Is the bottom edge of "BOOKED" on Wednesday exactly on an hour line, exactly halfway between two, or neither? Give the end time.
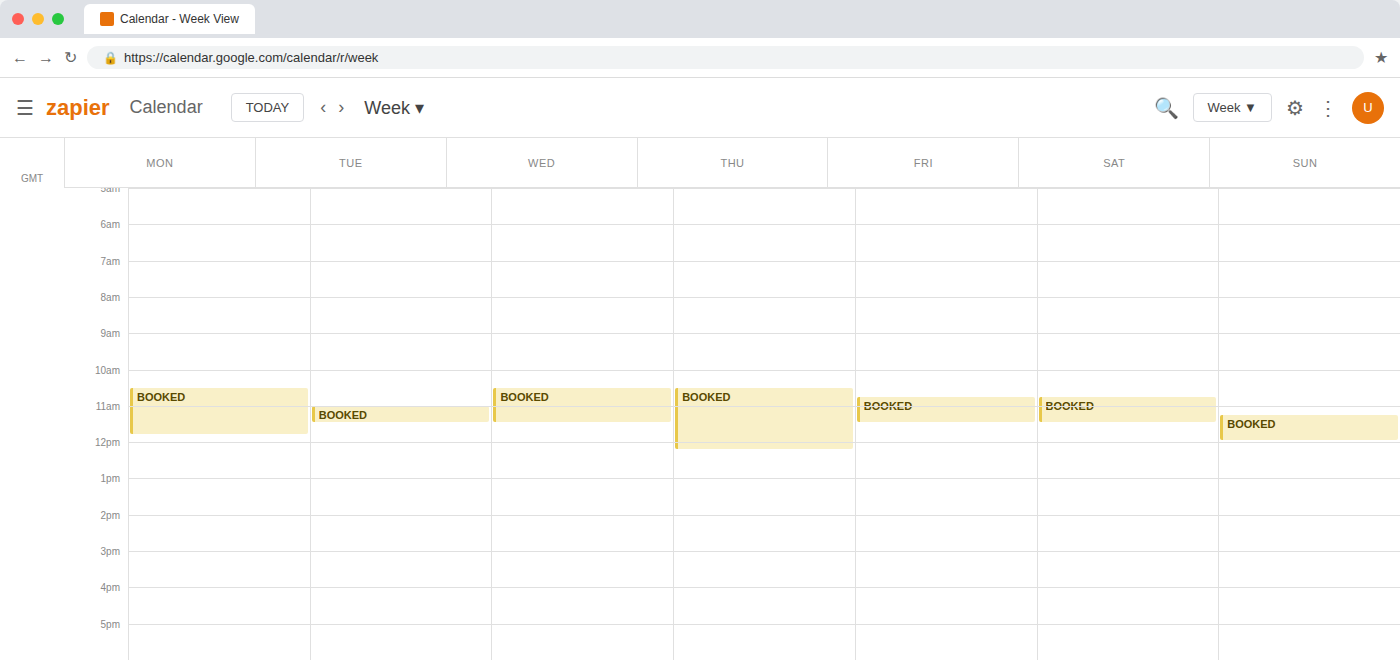
11:30 AM -- halfway between the 11 AM and 12 PM lines.